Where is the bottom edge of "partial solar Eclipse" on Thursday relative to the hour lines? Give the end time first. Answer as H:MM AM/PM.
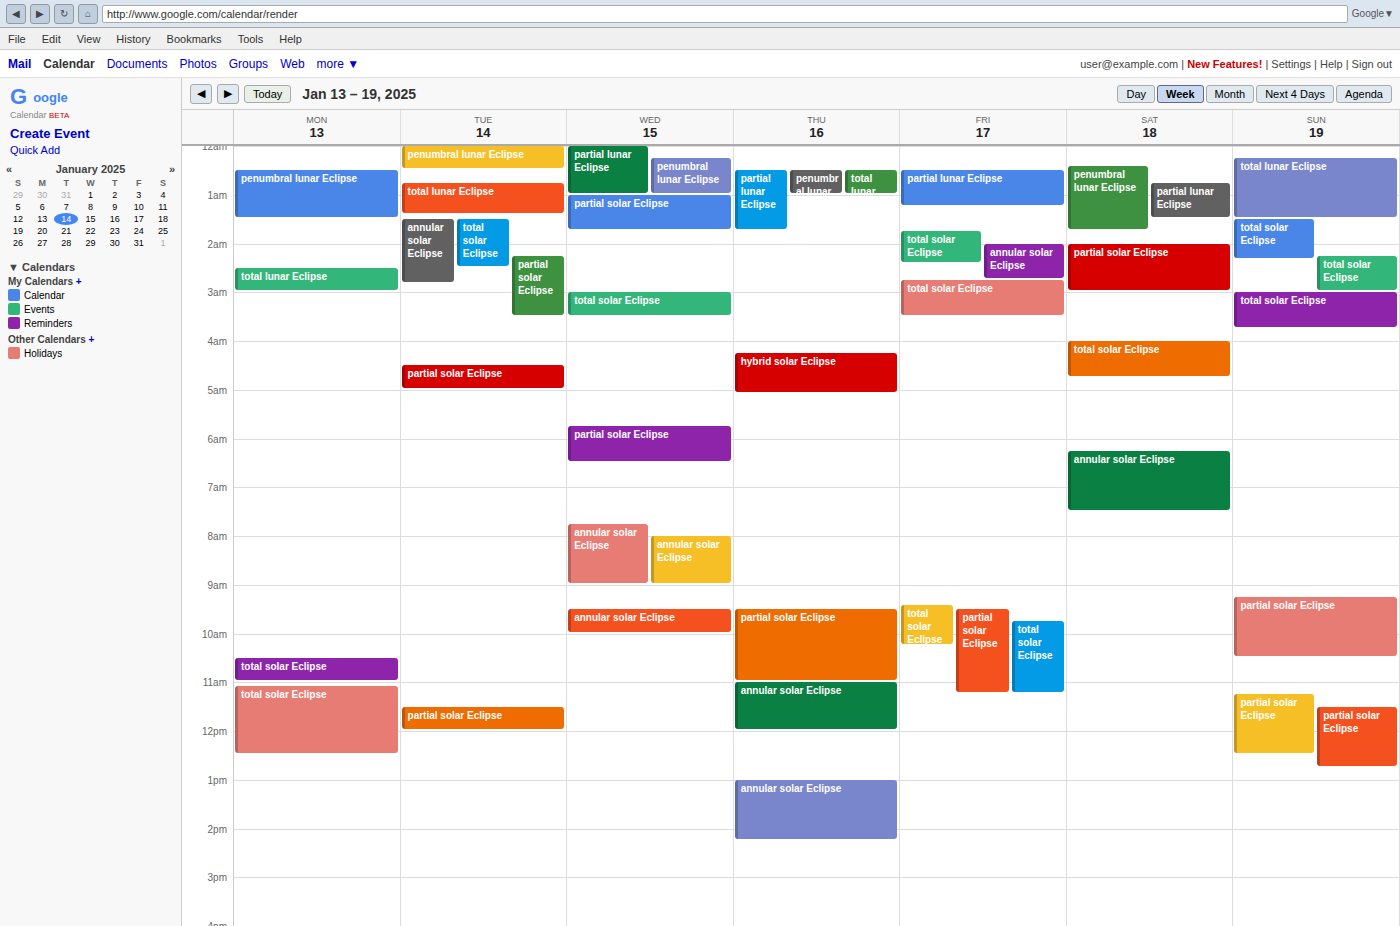
11:00 AM -- exactly on the 11 AM line.